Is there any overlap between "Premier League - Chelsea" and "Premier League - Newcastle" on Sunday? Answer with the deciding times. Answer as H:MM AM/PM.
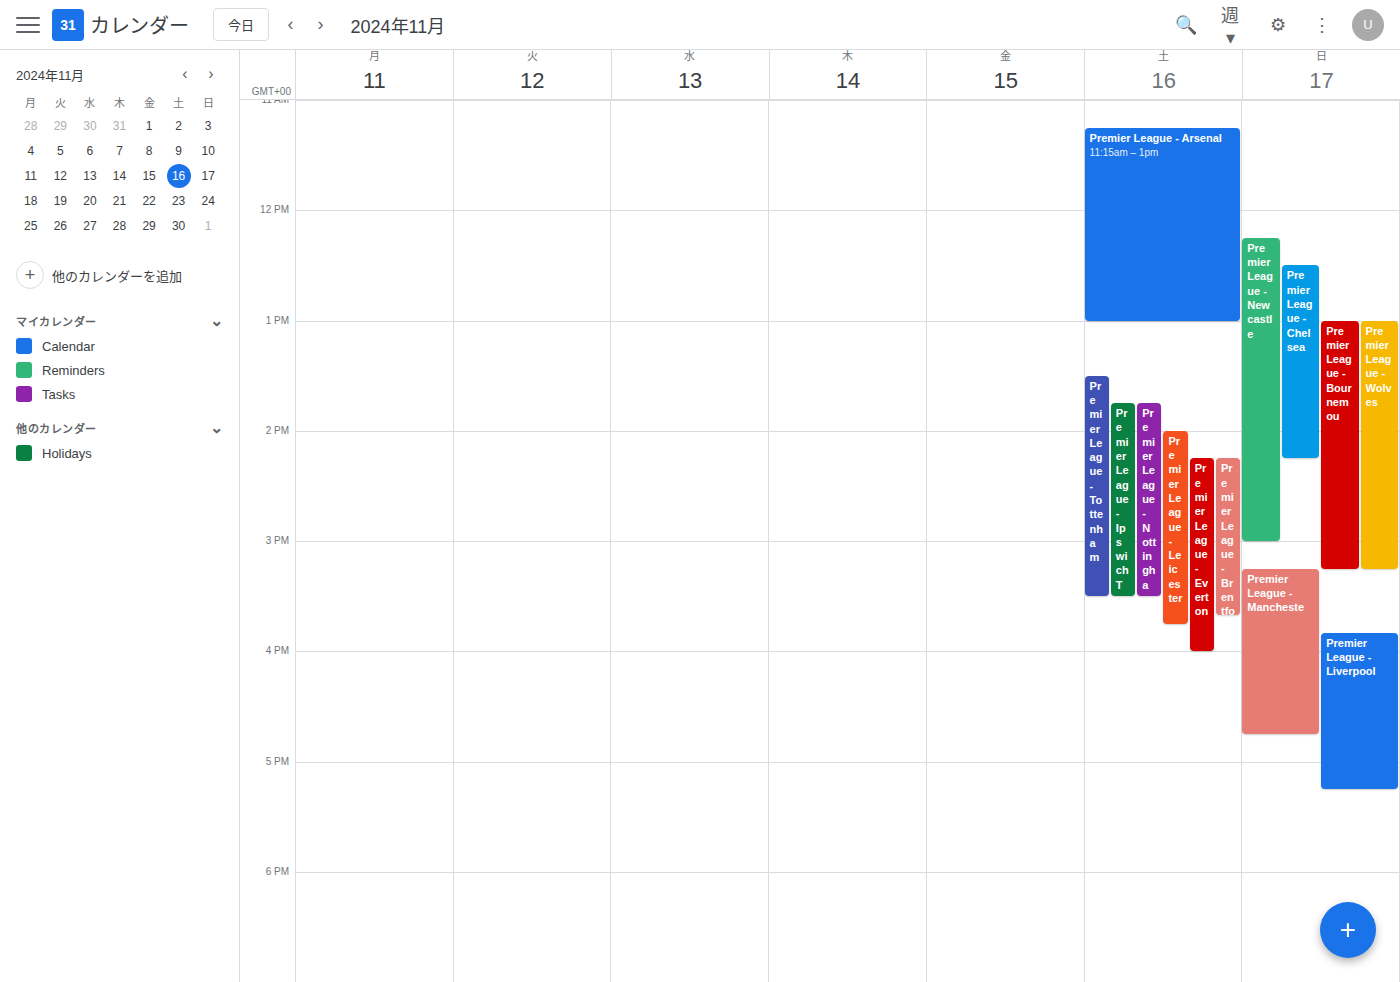
"Premier League - Chelsea" runs 12:30 PM to 2:15 PM, inside "Premier League - Newcastle" -- they overlap.